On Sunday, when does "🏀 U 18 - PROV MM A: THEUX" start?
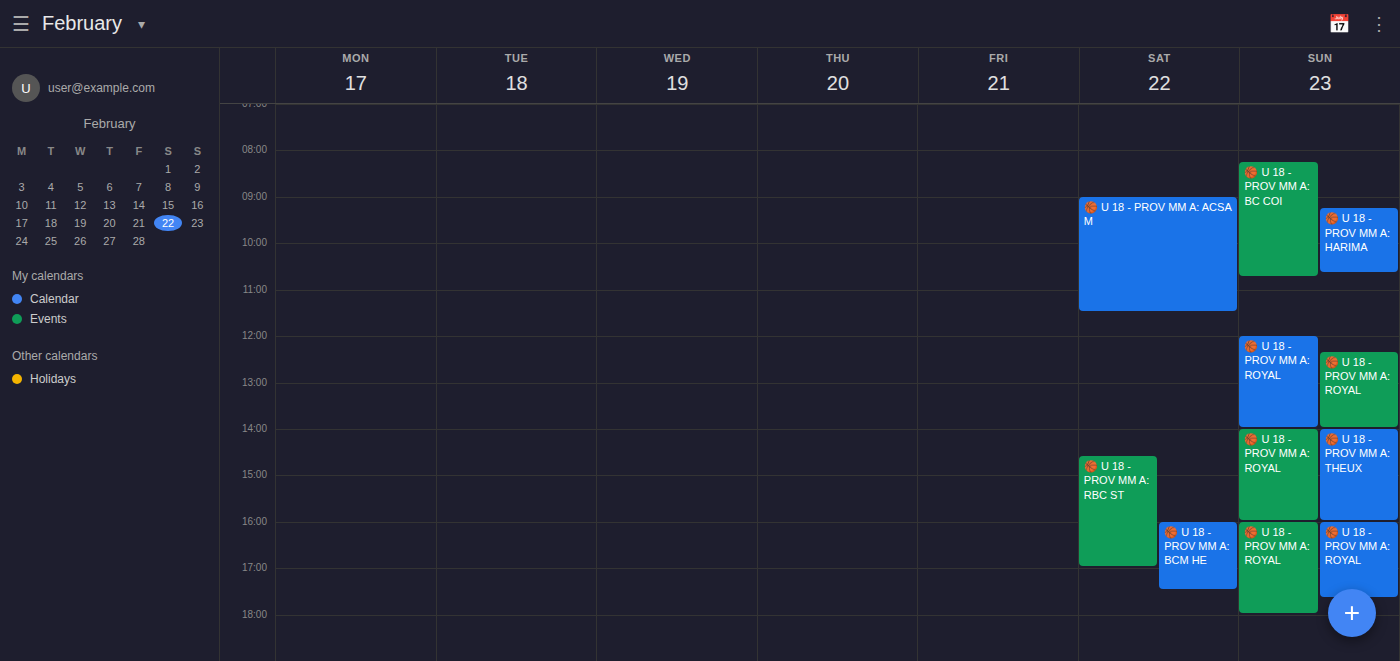
2:00 PM